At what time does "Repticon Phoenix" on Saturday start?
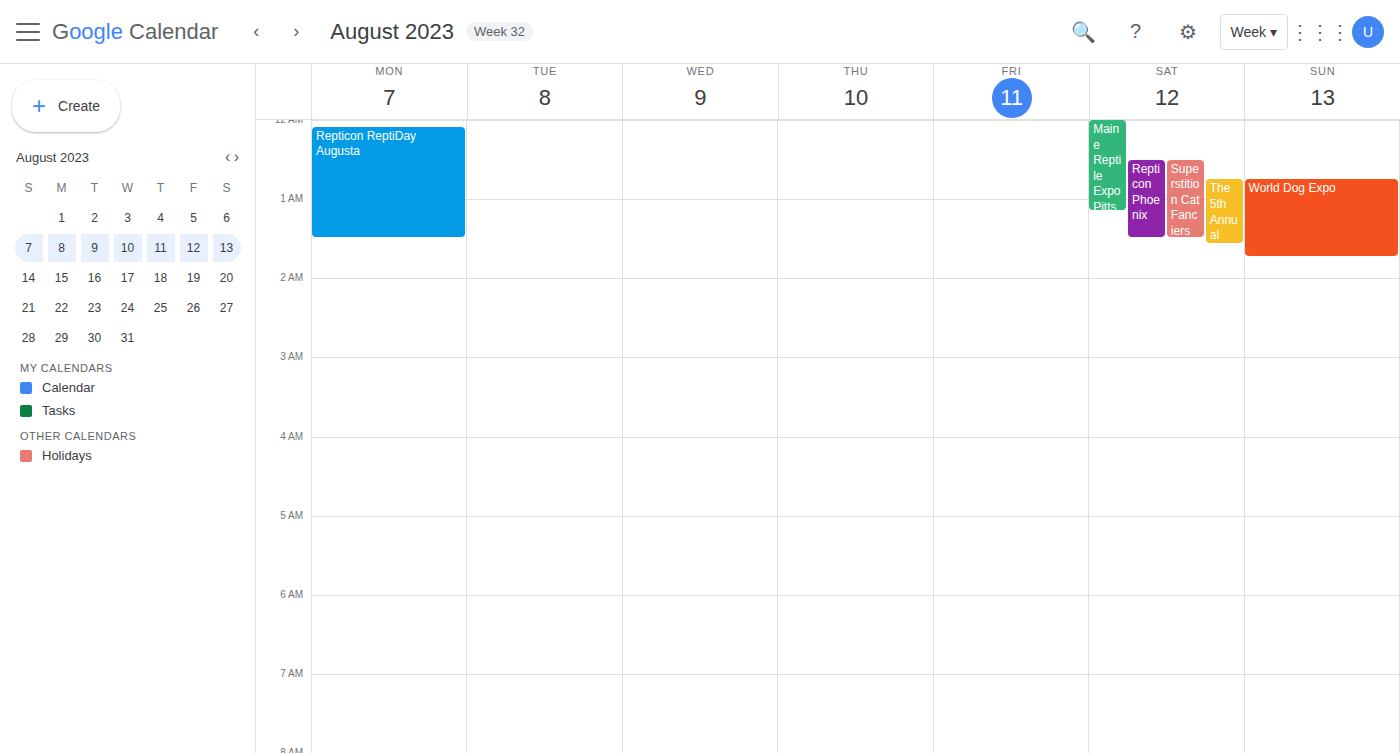
12:30 AM